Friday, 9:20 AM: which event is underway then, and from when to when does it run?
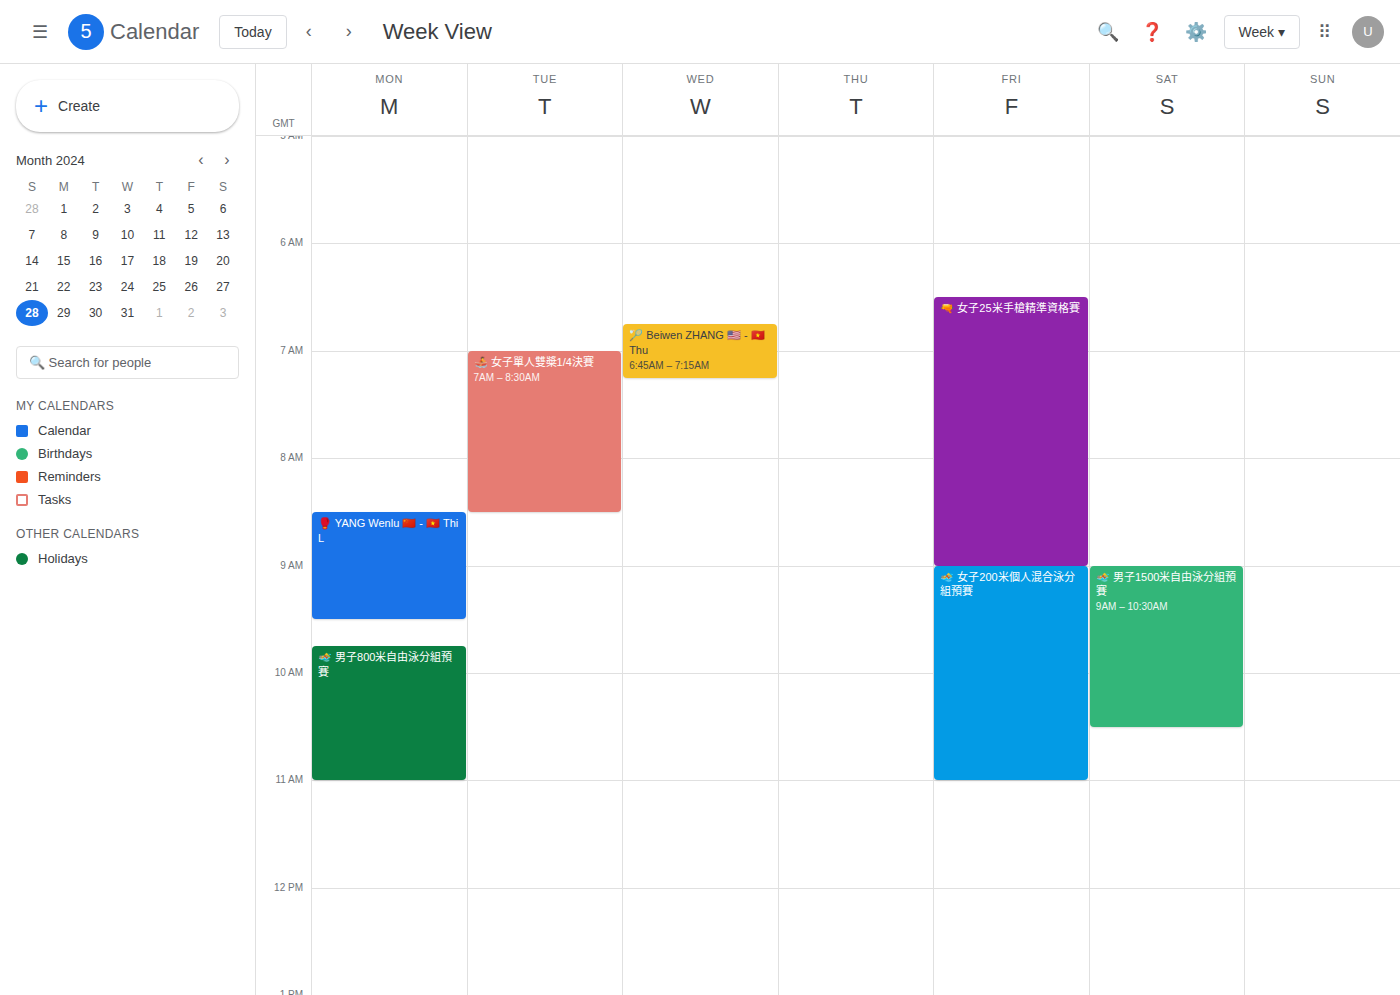
"🏊 女子200米個人混合泳分組預賽", 9:00 AM to 11:00 AM